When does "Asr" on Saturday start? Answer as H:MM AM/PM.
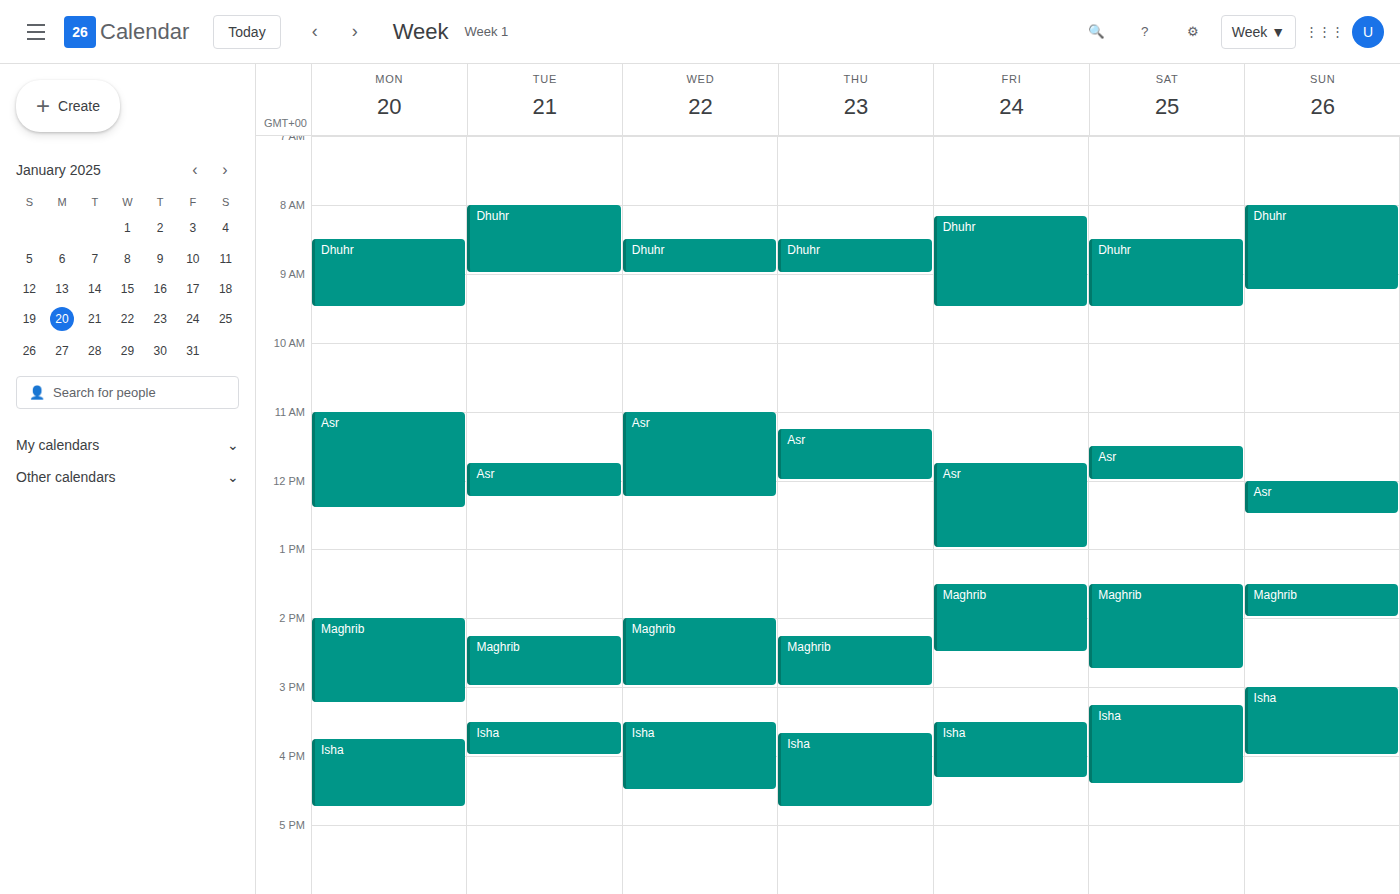
11:30 AM